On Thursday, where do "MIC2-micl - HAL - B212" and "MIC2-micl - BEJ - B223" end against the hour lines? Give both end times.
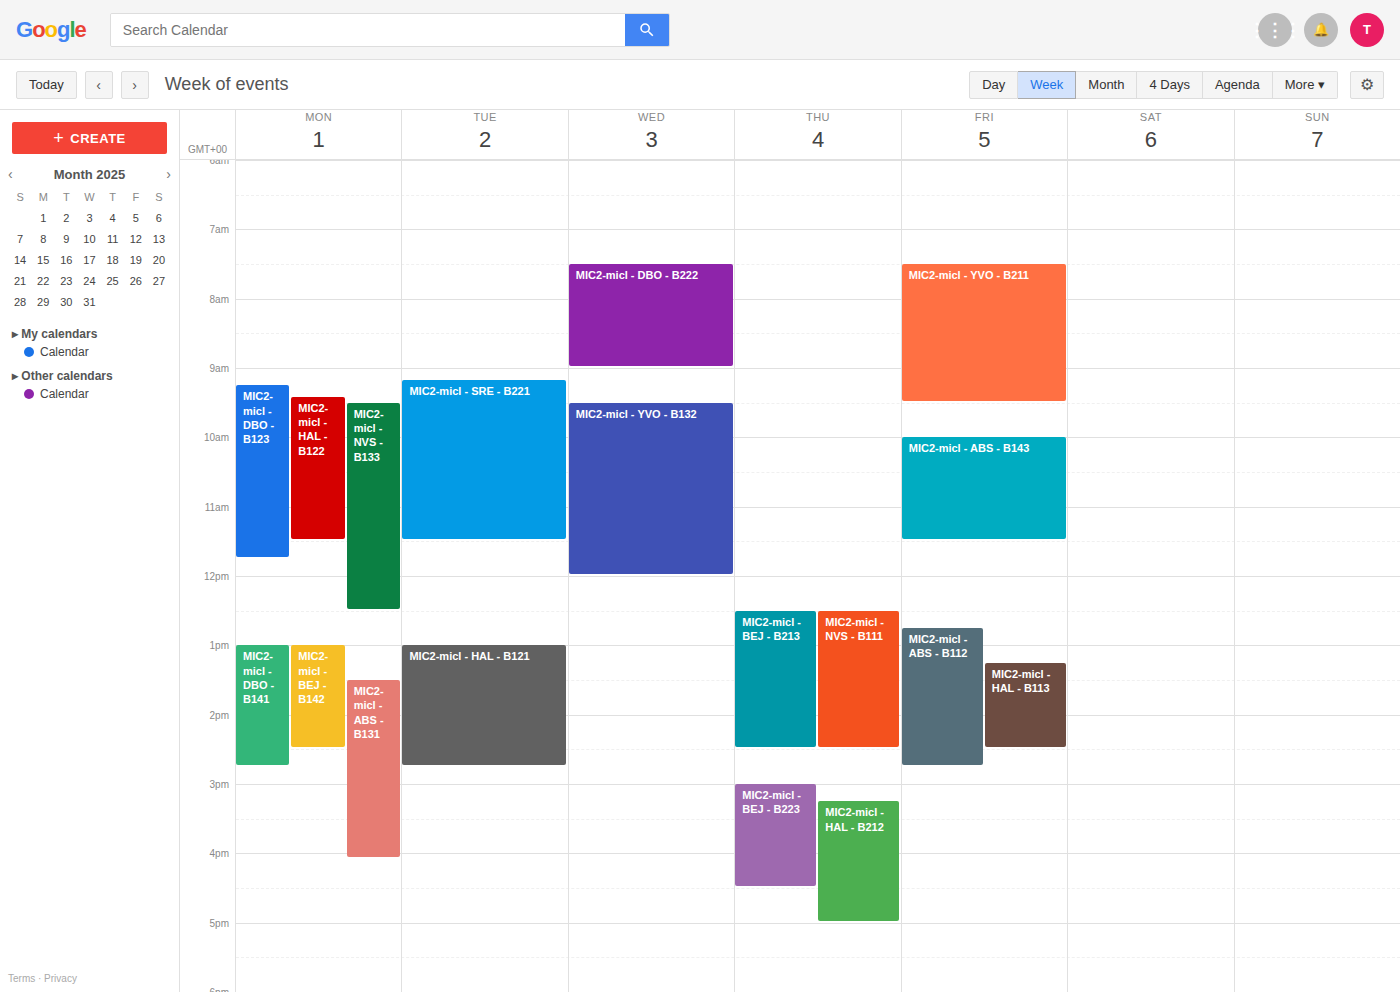
"MIC2-micl - HAL - B212": 5:00 PM, exactly on the 5 PM line. "MIC2-micl - BEJ - B223": 4:30 PM, halfway between the 4 PM and 5 PM lines.